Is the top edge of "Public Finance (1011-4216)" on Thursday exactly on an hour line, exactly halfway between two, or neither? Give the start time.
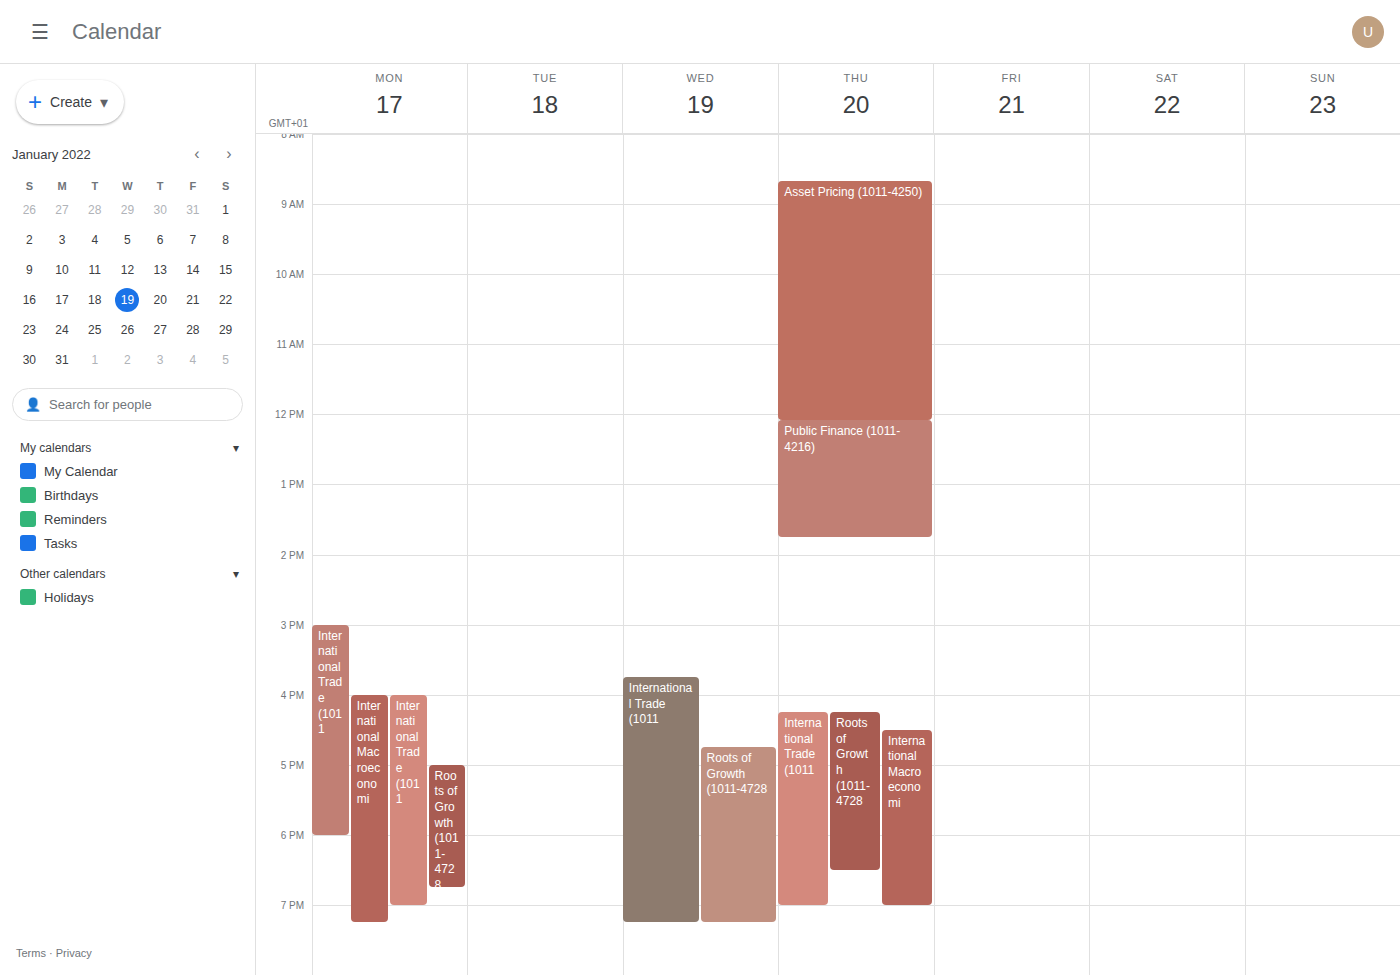
12:05 PM -- neither: 5 minutes below the 12 PM line and 55 minutes above the 1 PM line.